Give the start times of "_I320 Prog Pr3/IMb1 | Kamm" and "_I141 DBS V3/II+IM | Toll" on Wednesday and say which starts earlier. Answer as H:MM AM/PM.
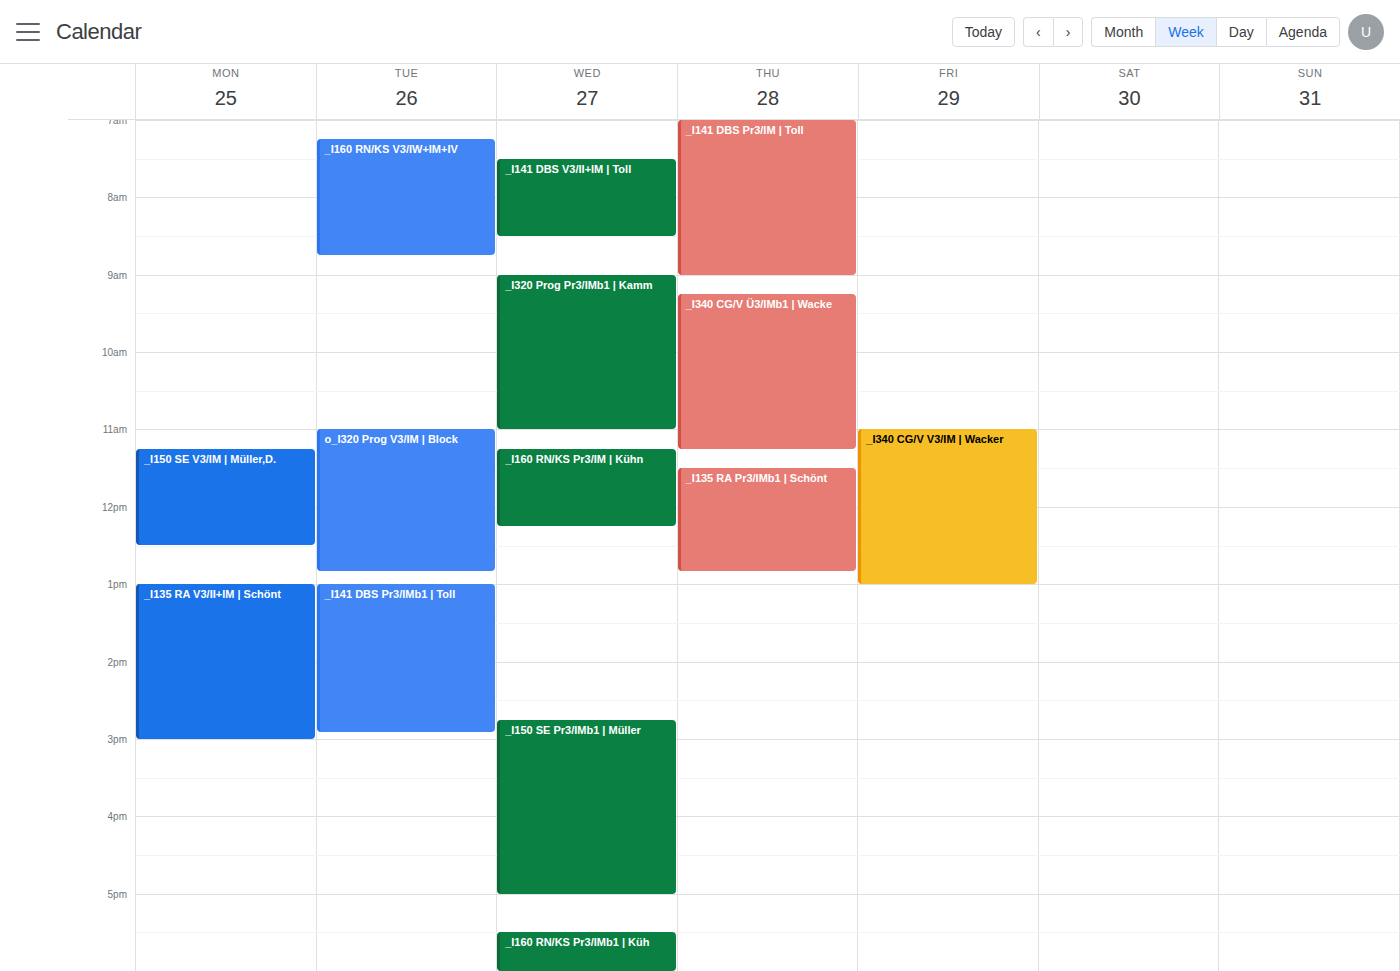
"_I141 DBS V3/II+IM | Toll" 7:30 AM; "_I320 Prog Pr3/IMb1 | Kamm" 9:00 AM.